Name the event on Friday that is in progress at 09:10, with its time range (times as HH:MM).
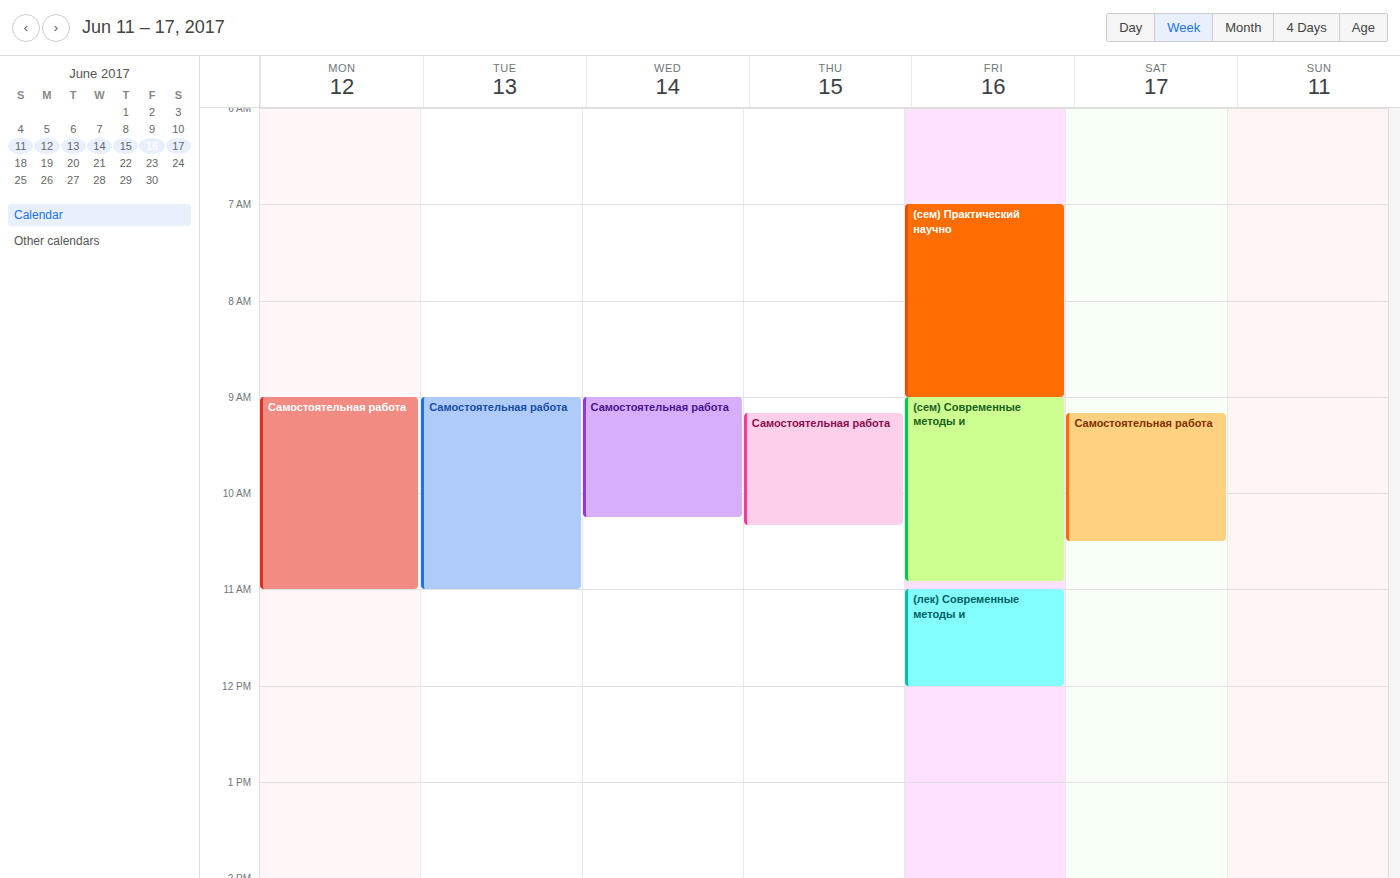
"(сем) Современные методы и", 09:00 to 10:55